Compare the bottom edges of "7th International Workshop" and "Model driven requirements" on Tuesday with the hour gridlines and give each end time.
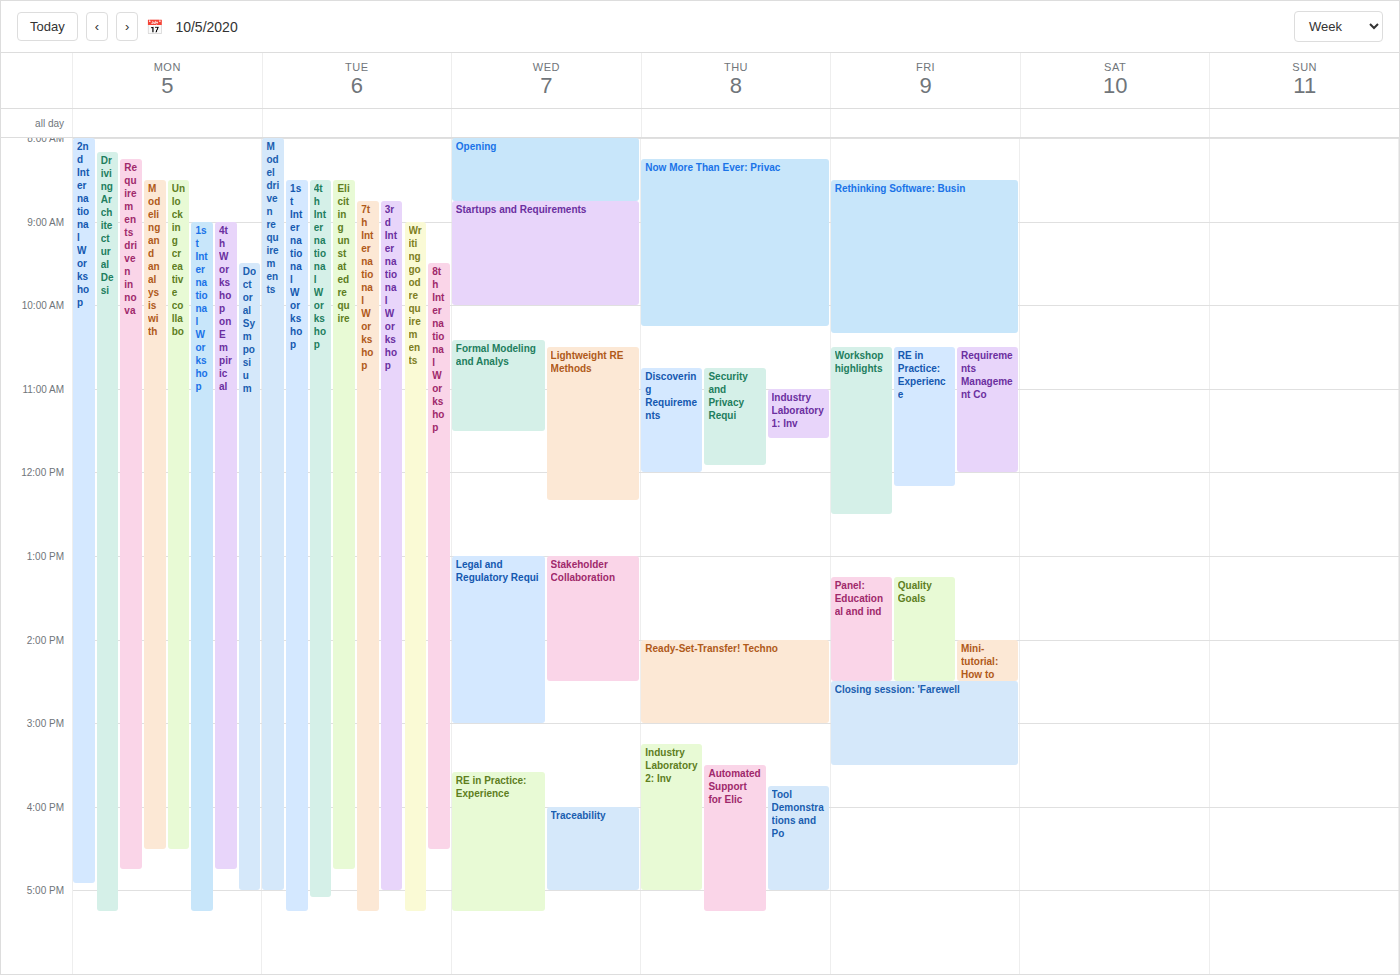
"7th International Workshop": 5:15 PM, neither: a quarter of the way from the 5 PM line to the 6 PM line. "Model driven requirements": 5:00 PM, exactly on the 5 PM line.